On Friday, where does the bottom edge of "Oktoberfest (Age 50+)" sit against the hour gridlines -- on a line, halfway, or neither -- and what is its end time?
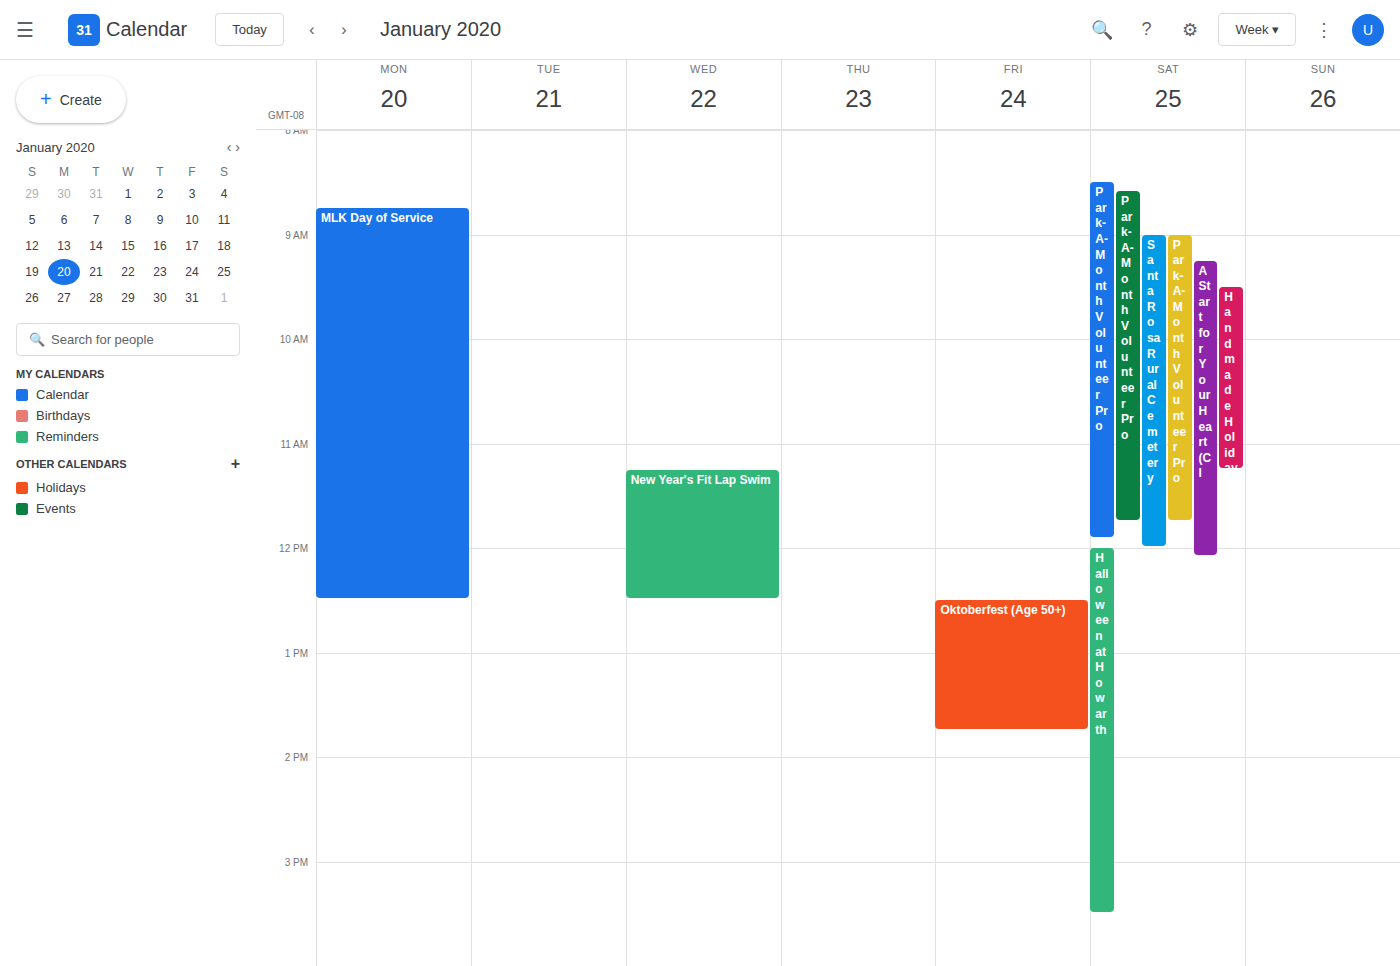
1:45 PM -- neither: three quarters of the way from the 1 PM line to the 2 PM line.